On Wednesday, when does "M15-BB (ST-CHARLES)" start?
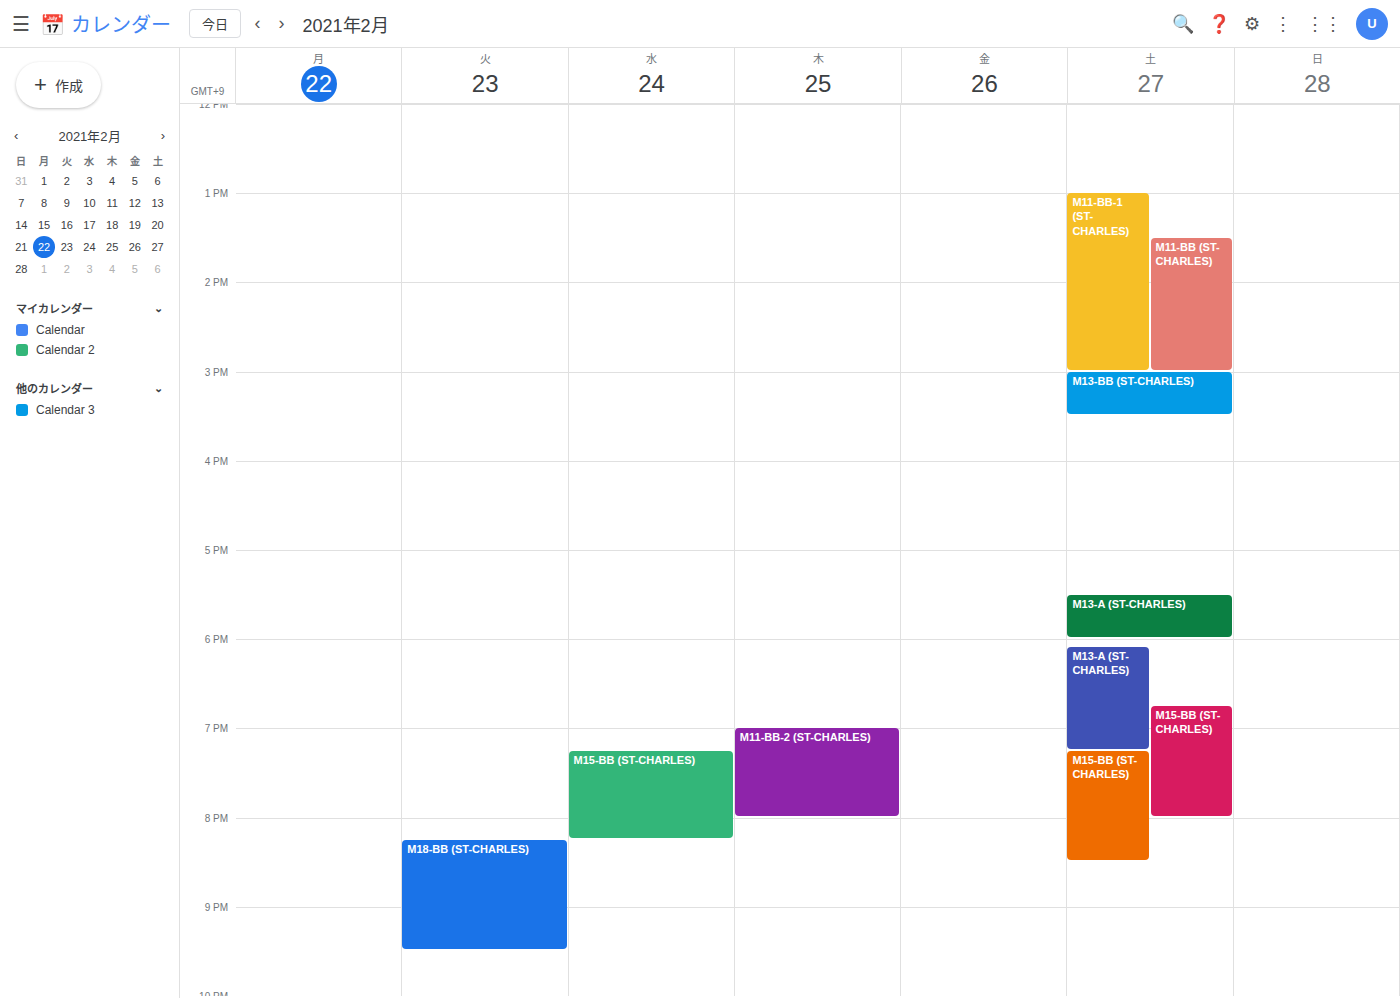
7:15 PM